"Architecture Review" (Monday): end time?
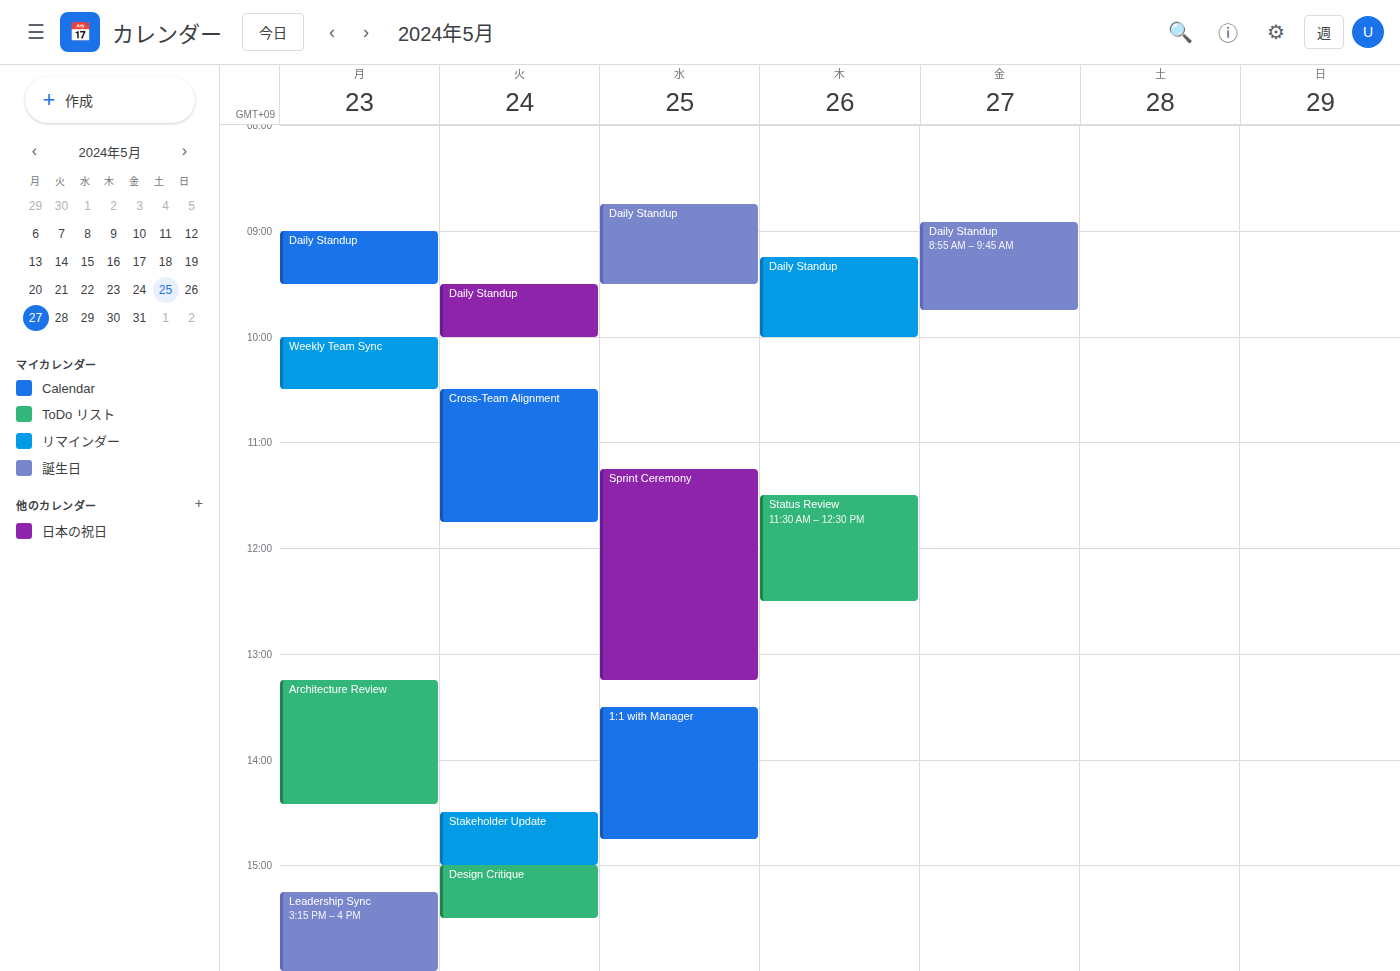
14:25